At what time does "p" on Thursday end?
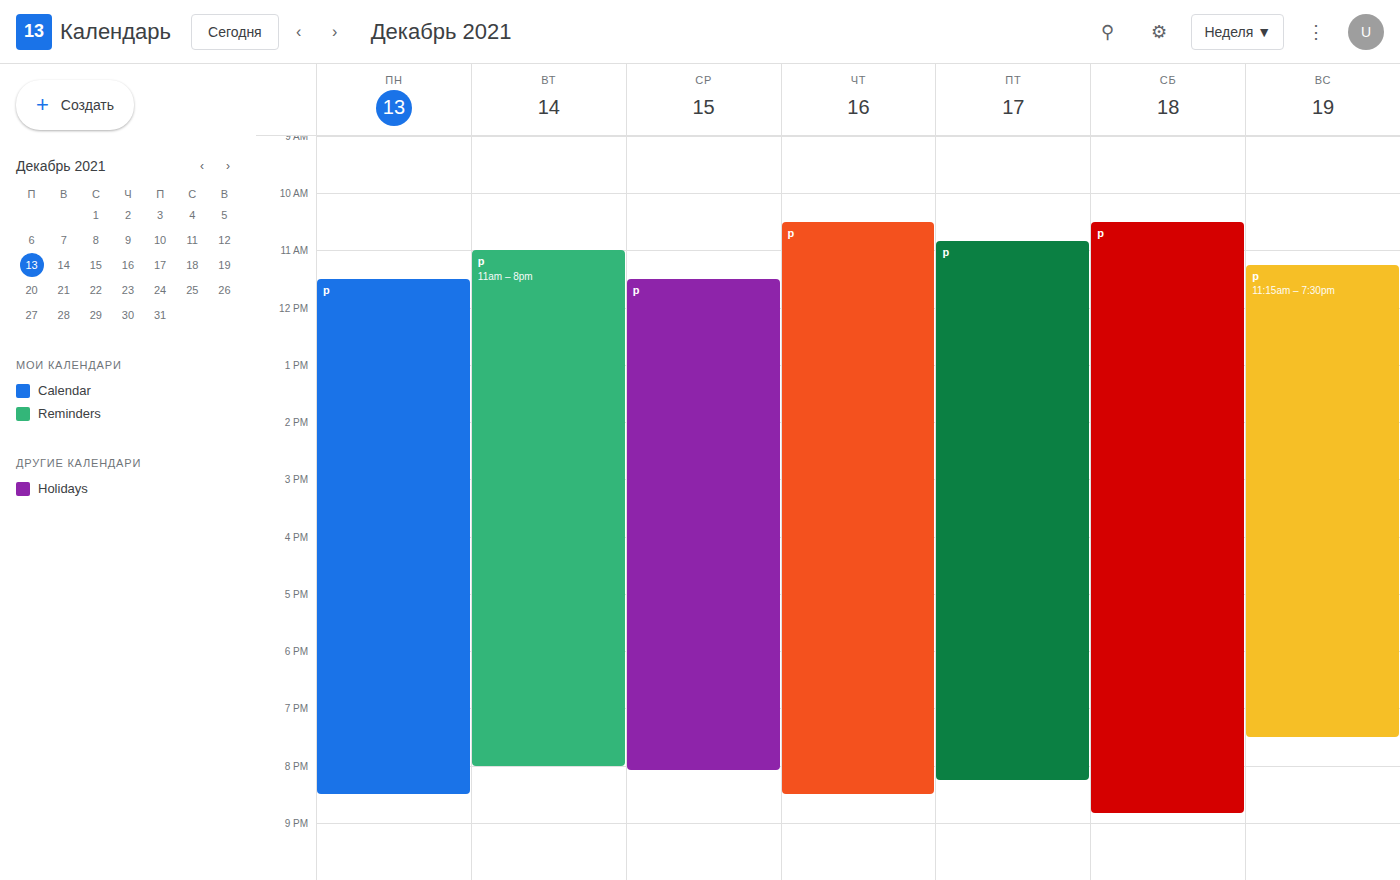
8:30 PM